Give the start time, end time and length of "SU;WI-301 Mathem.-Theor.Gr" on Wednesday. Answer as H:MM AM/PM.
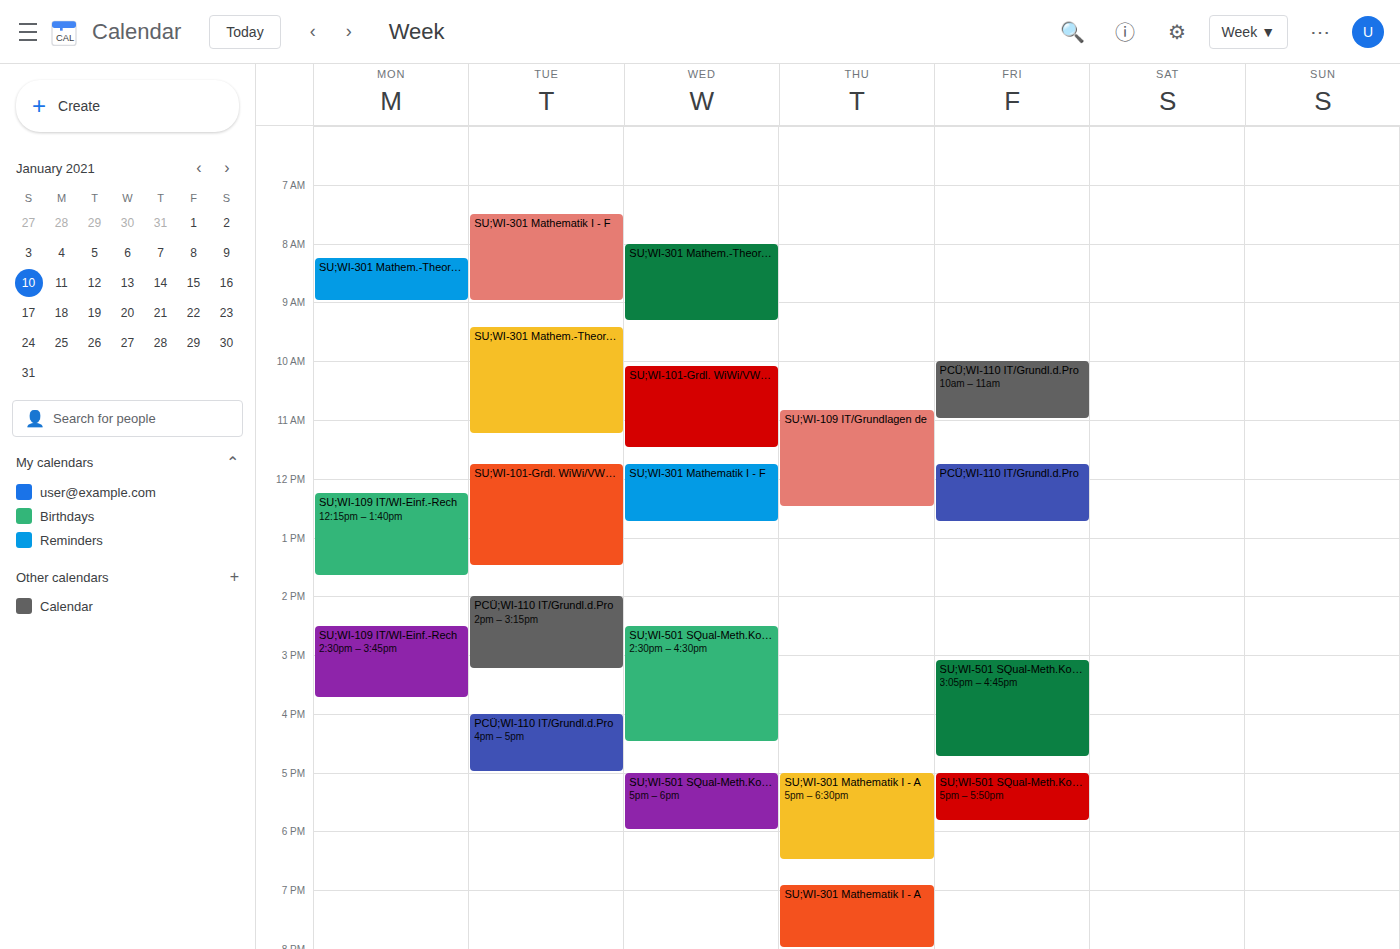
8:00 AM to 9:20 AM, 1 hour 20 minutes